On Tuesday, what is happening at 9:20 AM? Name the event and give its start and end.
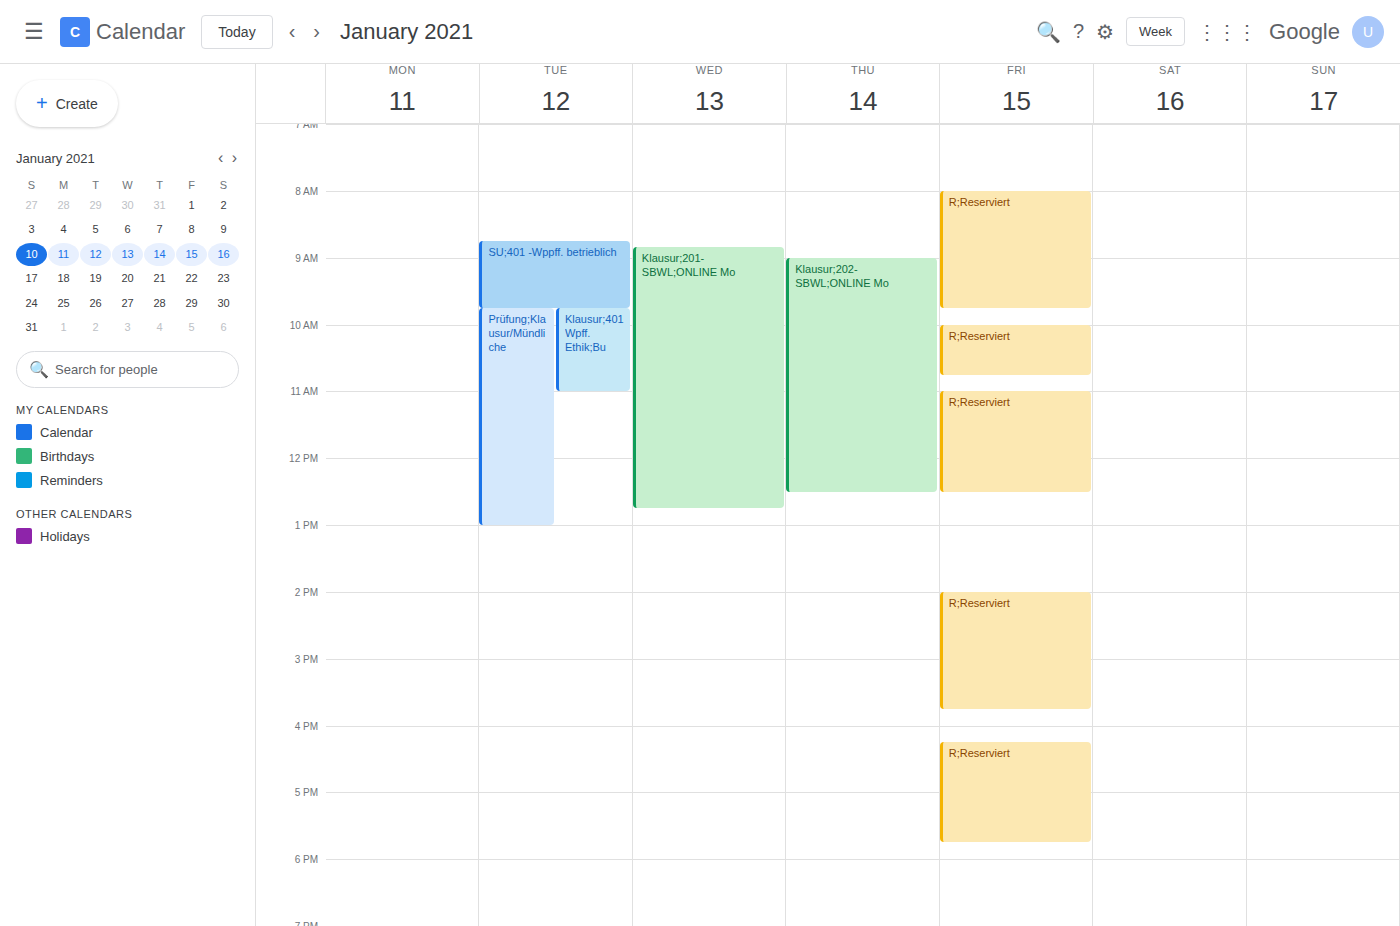
"SU;401 -Wppff. betrieblich", 8:45 AM to 9:45 AM